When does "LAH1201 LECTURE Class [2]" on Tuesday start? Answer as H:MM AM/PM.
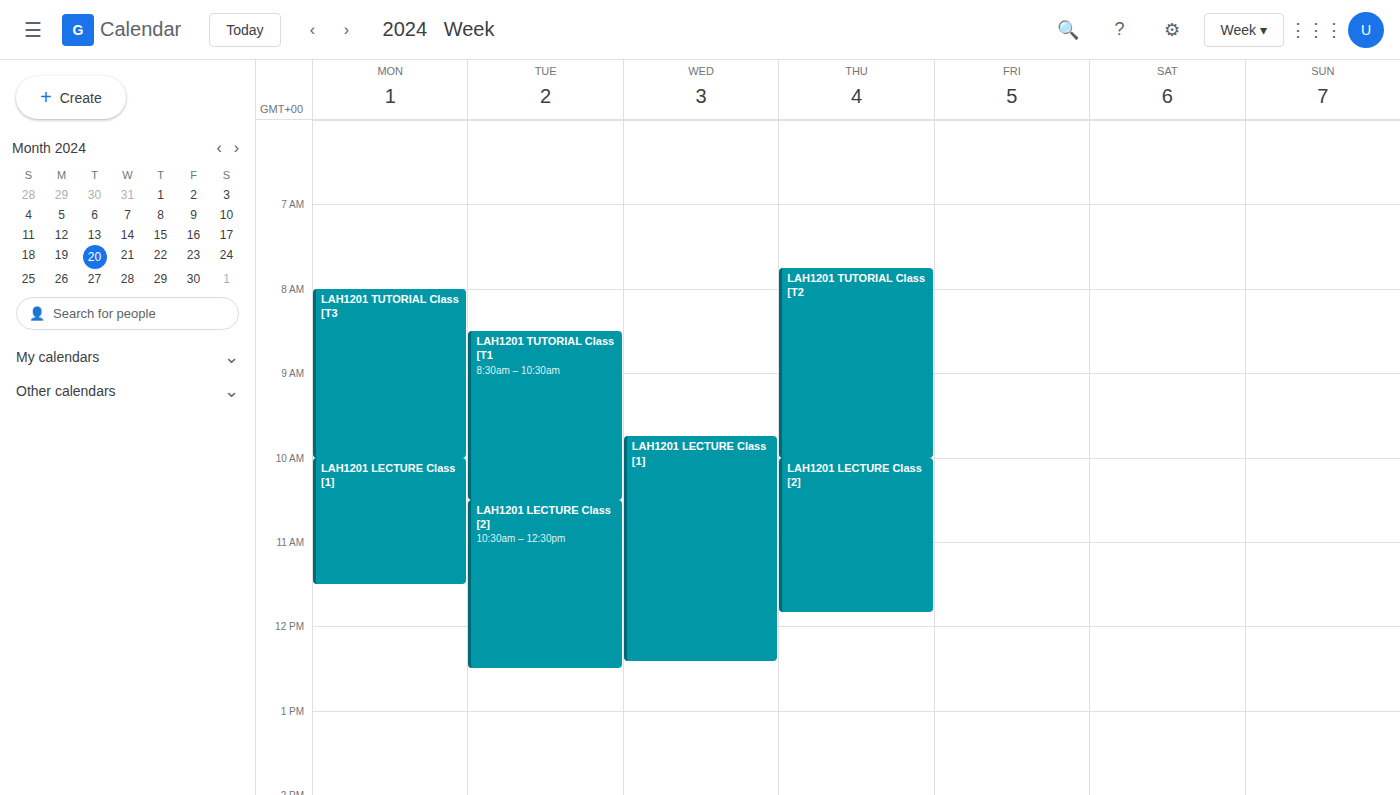
10:30 AM